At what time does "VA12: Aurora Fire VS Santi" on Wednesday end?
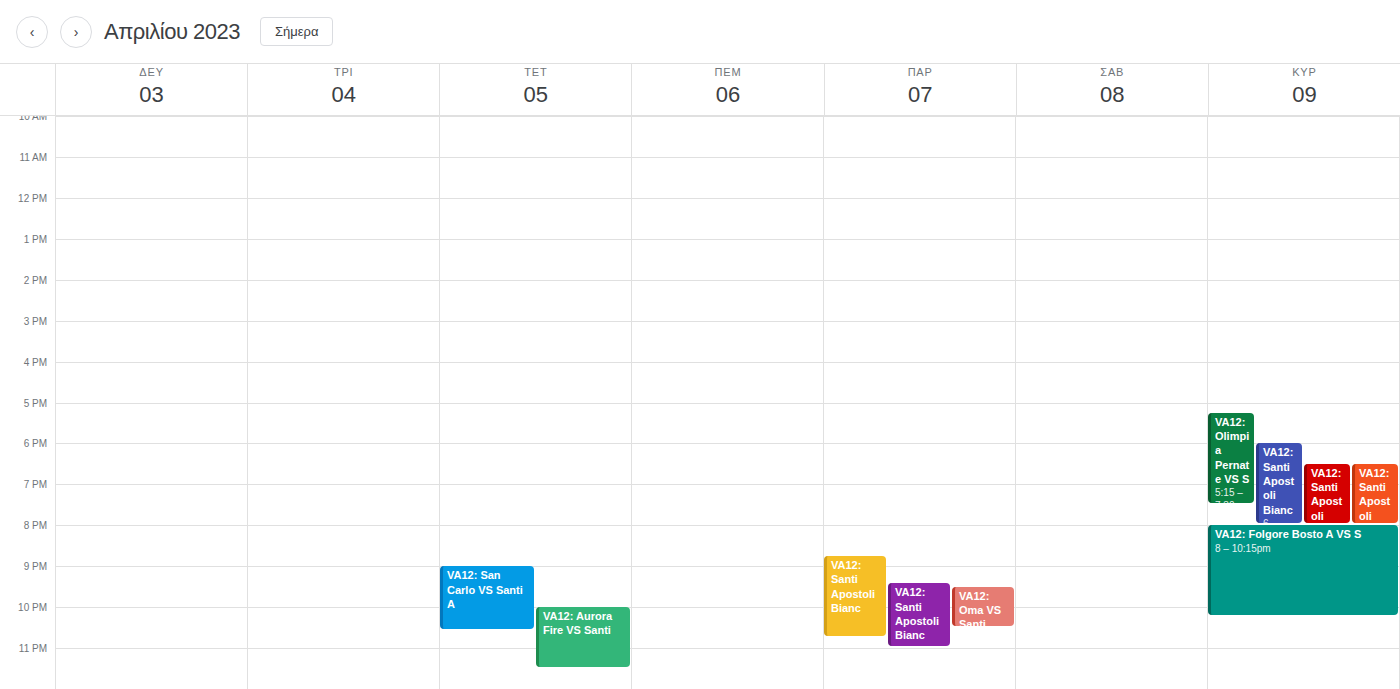
11:30 PM